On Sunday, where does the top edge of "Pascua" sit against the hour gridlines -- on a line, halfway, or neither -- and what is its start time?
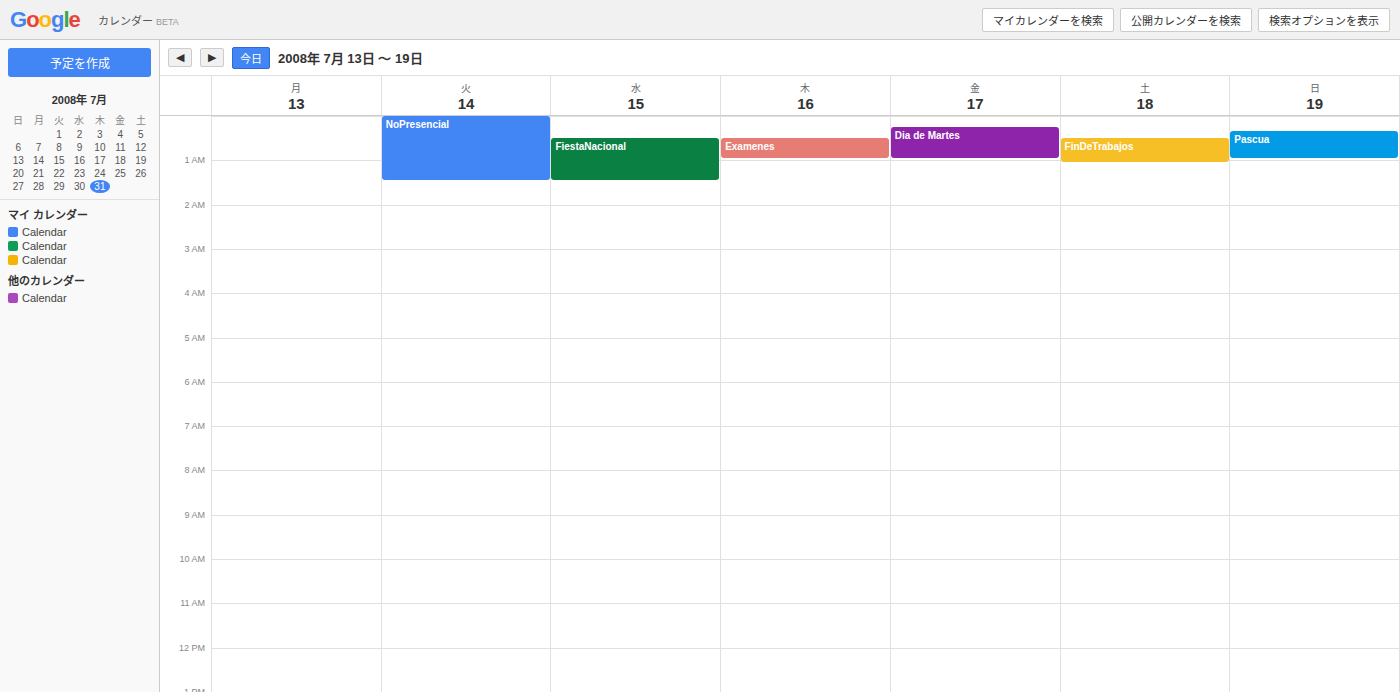
12:20 AM -- neither: 20 minutes below the 12 AM line and 40 minutes above the 1 AM line.